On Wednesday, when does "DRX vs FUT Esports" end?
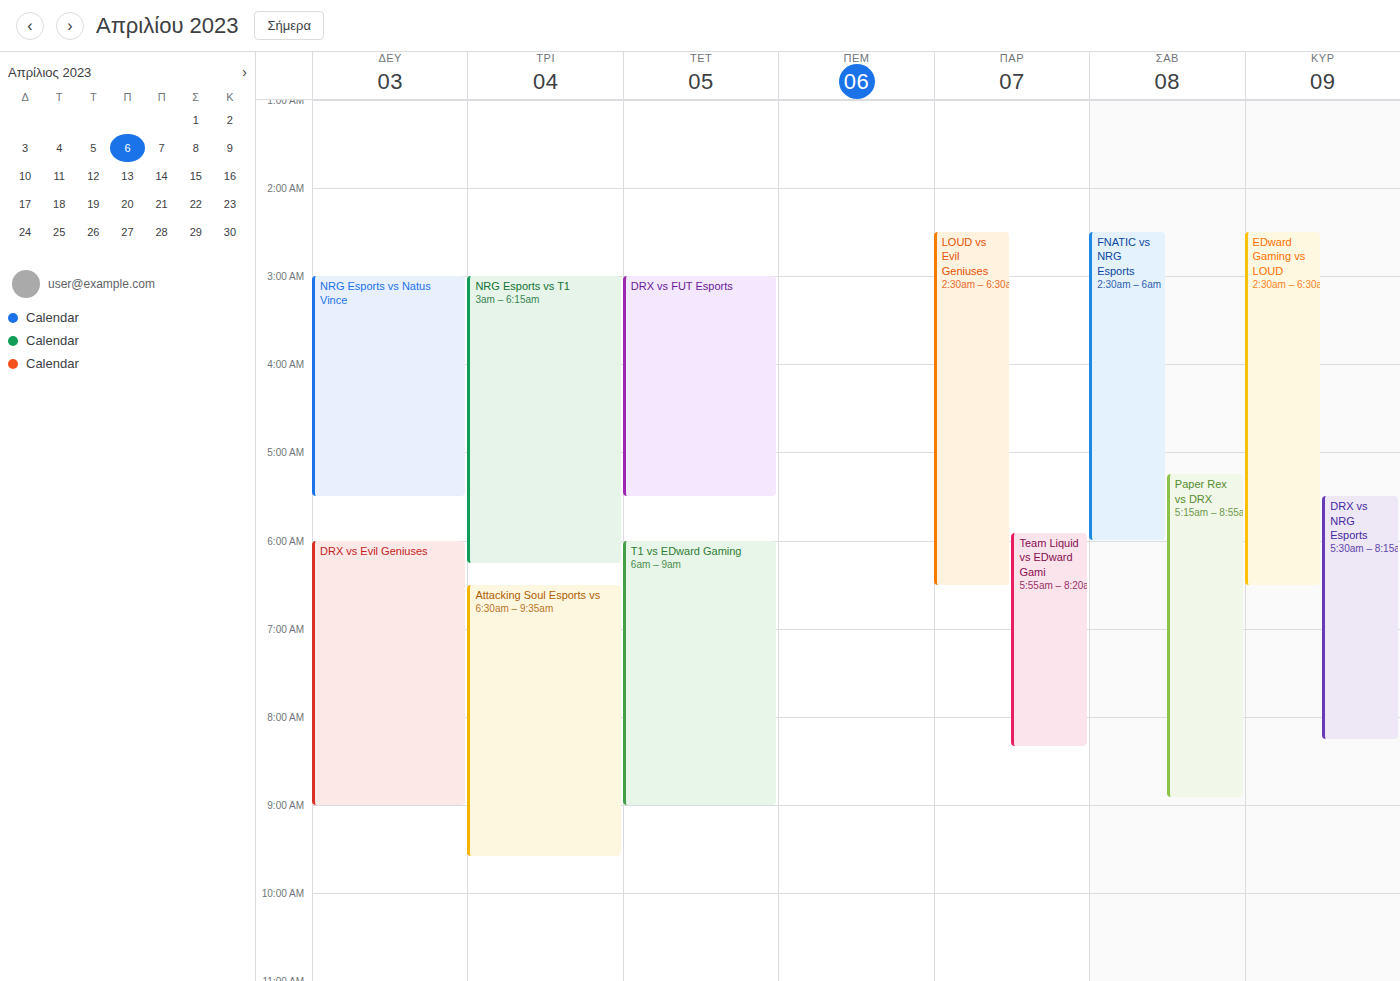
5:30 AM